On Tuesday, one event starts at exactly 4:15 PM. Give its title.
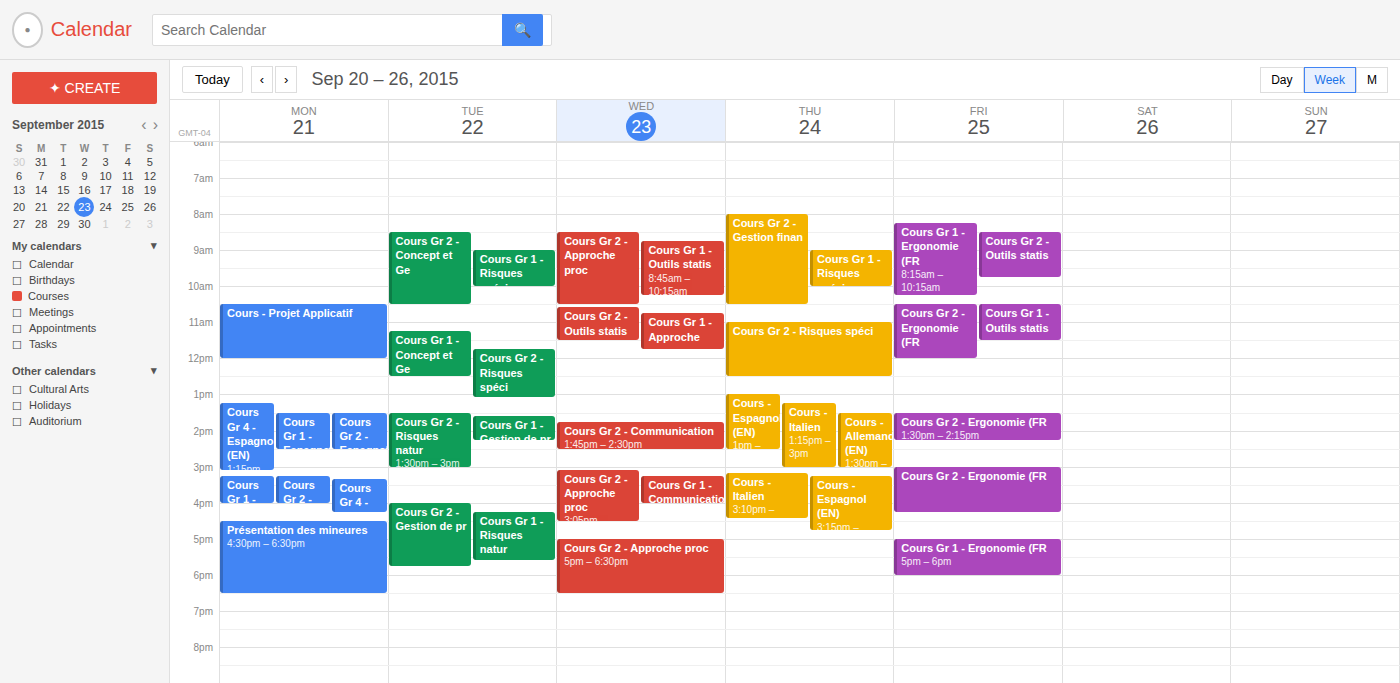
"Cours Gr 1 - Risques natur"